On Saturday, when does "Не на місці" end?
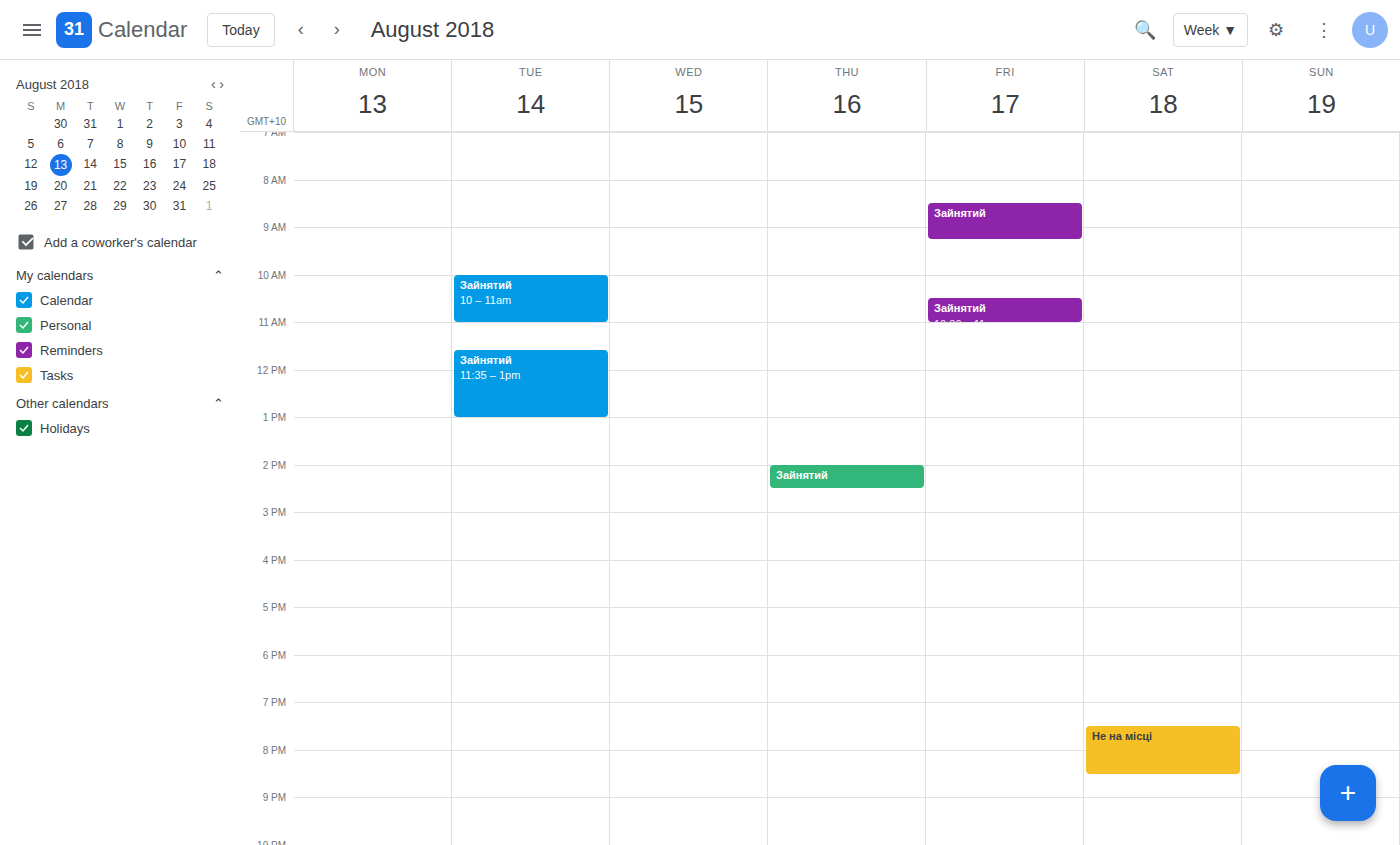
8:30 PM